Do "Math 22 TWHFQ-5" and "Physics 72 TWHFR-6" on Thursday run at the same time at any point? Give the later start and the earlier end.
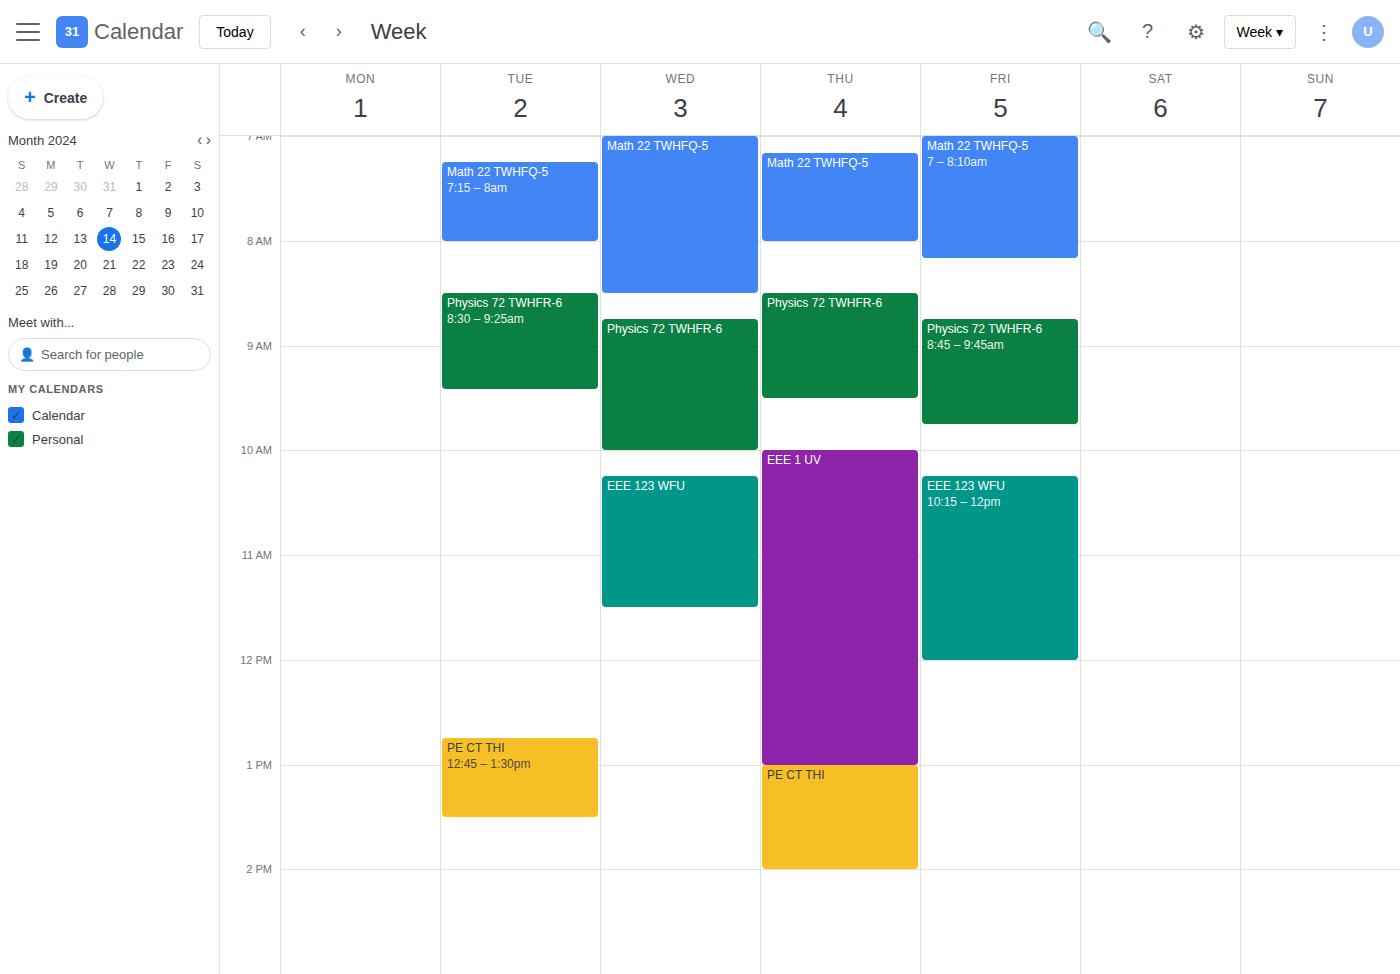
"Math 22 TWHFQ-5" ends at 8:00 AM and "Physics 72 TWHFR-6" starts at 8:30 AM -- no overlap.